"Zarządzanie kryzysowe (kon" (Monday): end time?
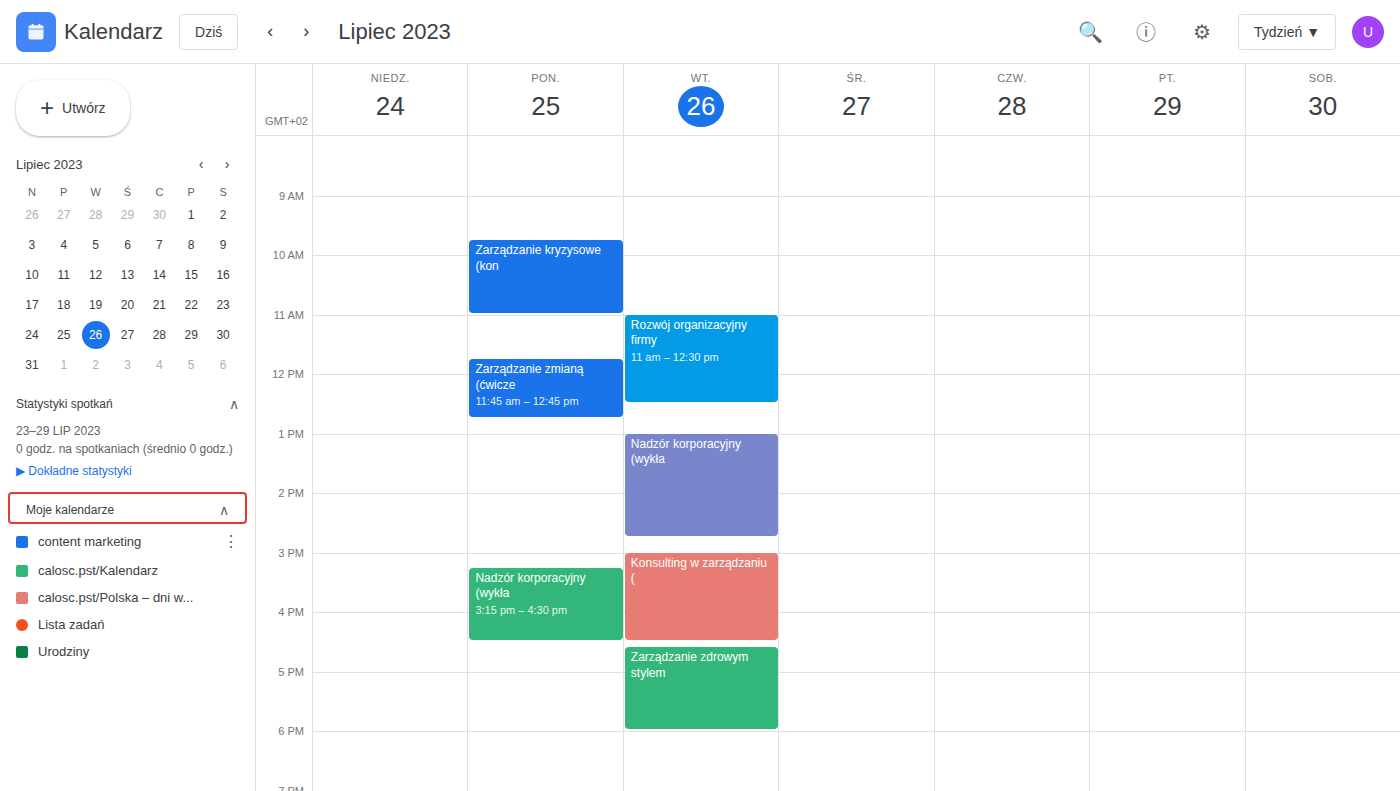
11:00 AM